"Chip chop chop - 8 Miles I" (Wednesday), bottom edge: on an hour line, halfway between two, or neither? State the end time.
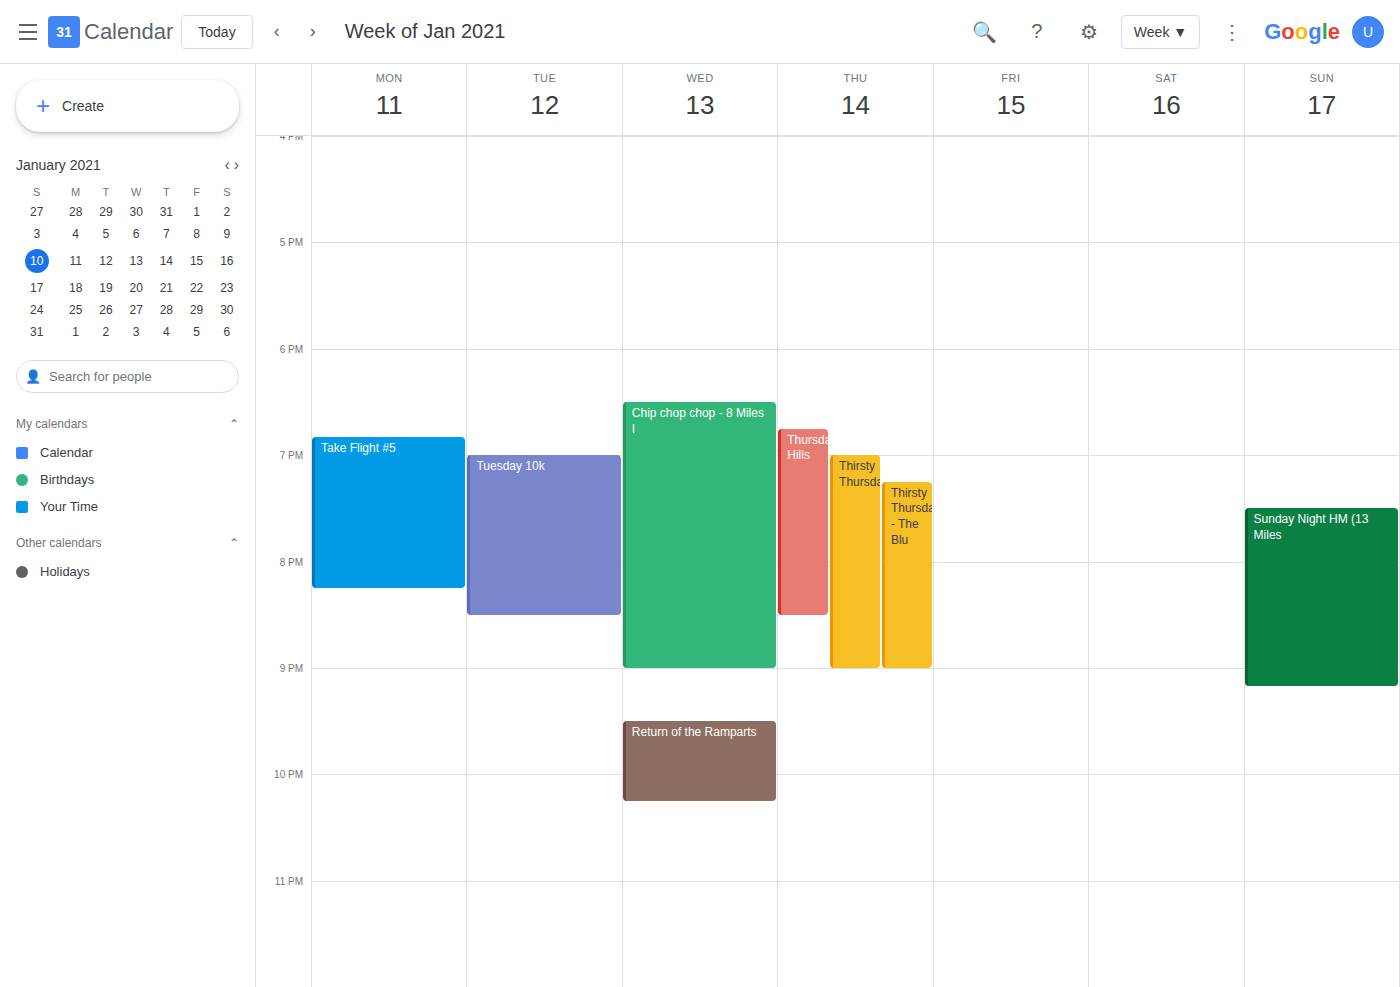
9:00 PM -- exactly on the 9 PM line.